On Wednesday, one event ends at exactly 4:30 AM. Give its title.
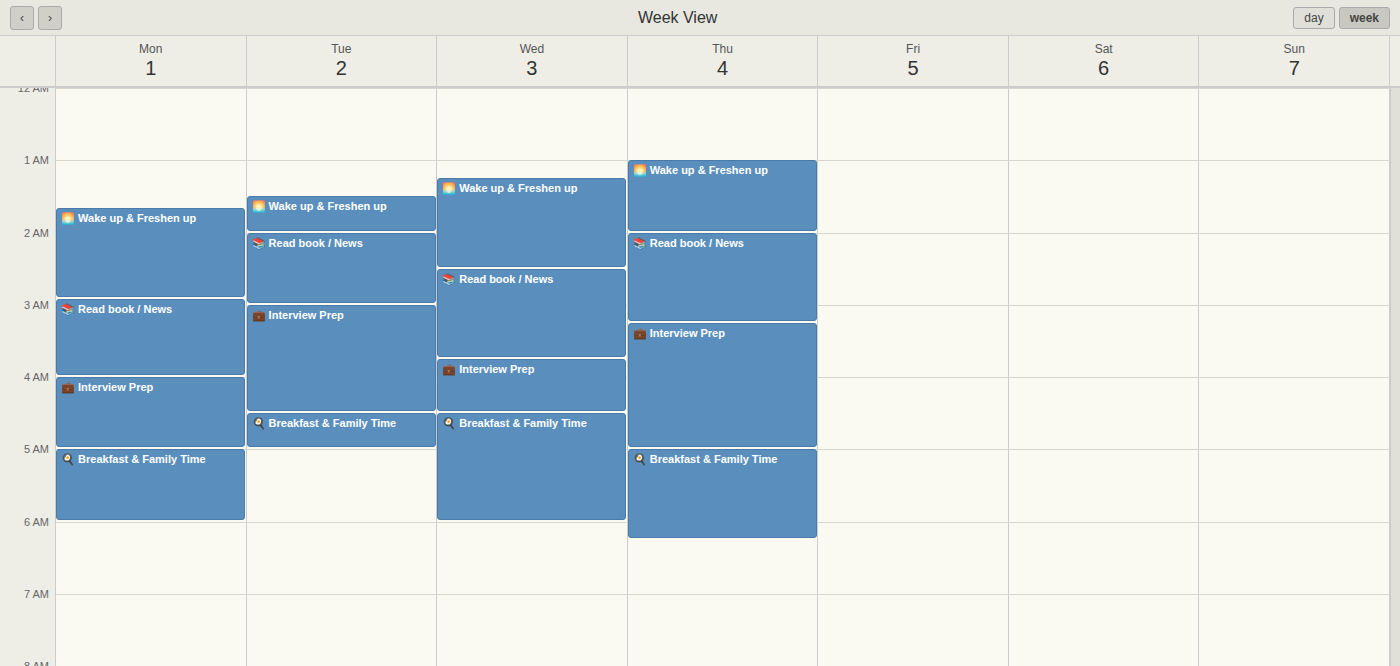
"💼 Interview Prep"